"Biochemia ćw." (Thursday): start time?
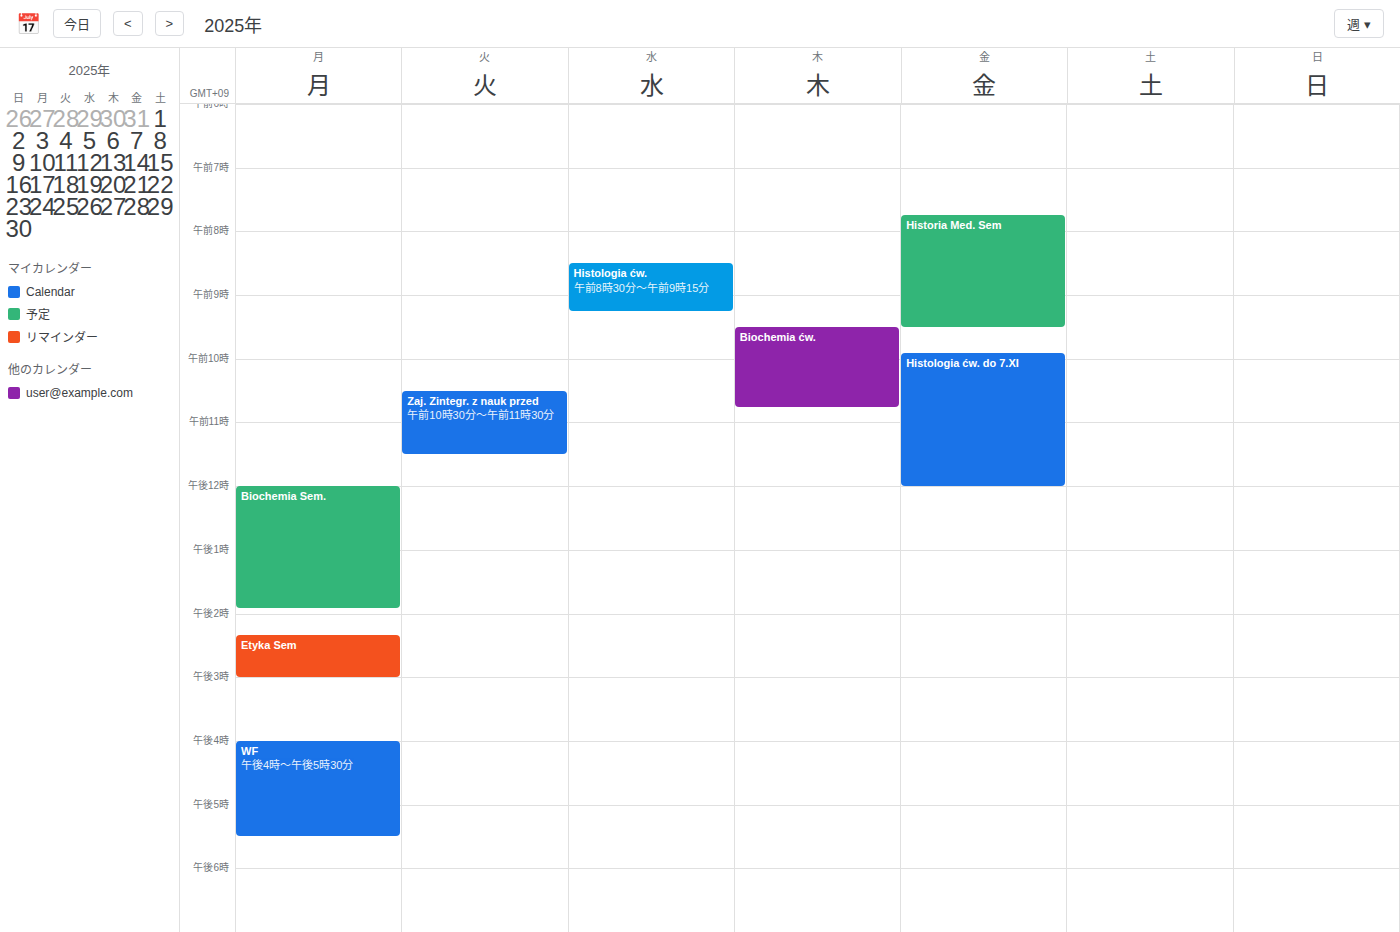
09:30